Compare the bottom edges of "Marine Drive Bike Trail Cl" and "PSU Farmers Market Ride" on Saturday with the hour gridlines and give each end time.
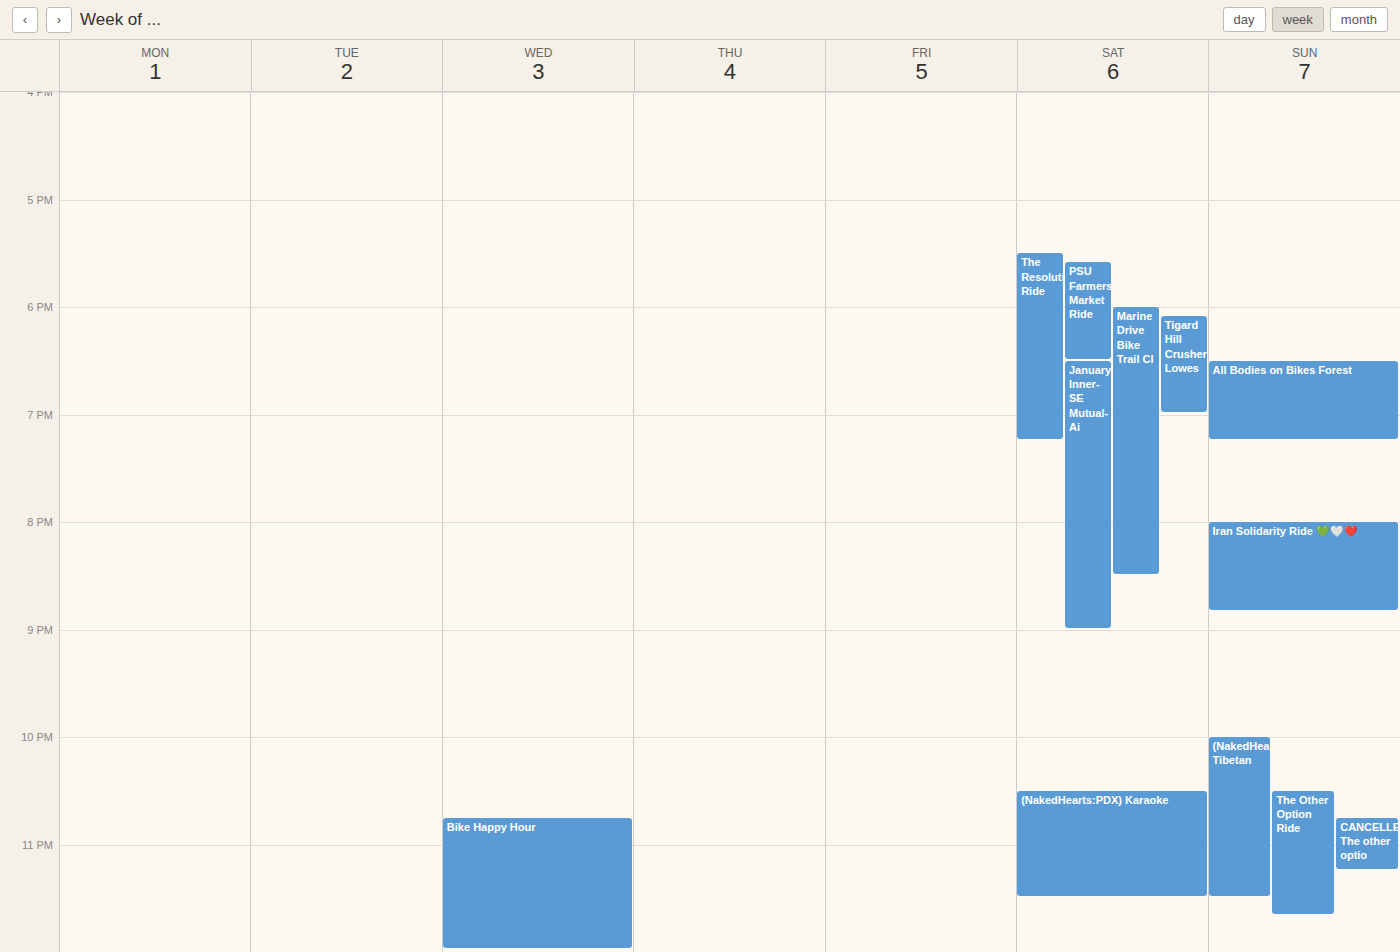
"Marine Drive Bike Trail Cl": 8:30 PM, halfway between the 8 PM and 9 PM lines. "PSU Farmers Market Ride": 6:30 PM, halfway between the 6 PM and 7 PM lines.